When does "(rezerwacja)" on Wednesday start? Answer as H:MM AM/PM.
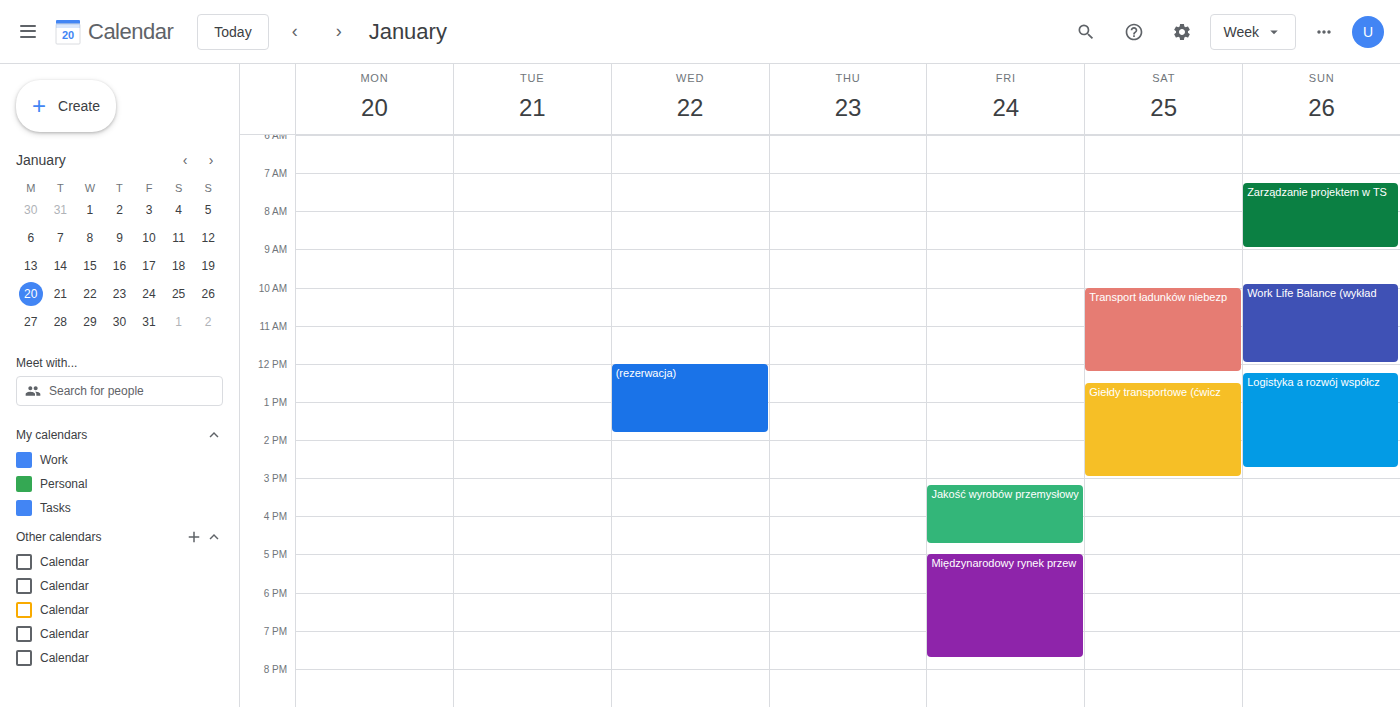
12:00 PM